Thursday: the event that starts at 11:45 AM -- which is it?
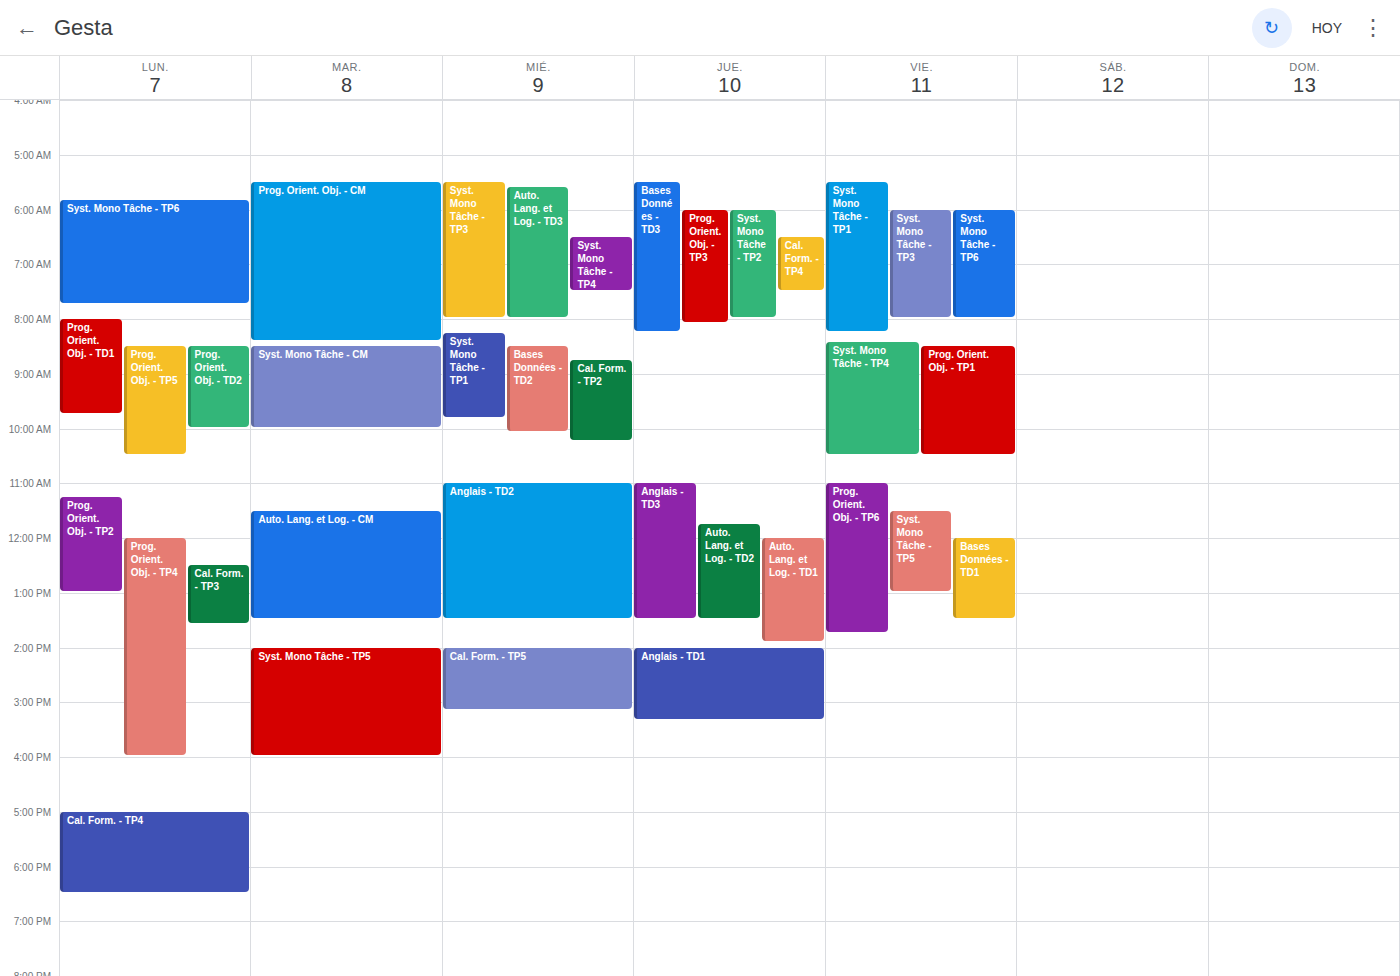
"Auto. Lang. et Log. - TD2"